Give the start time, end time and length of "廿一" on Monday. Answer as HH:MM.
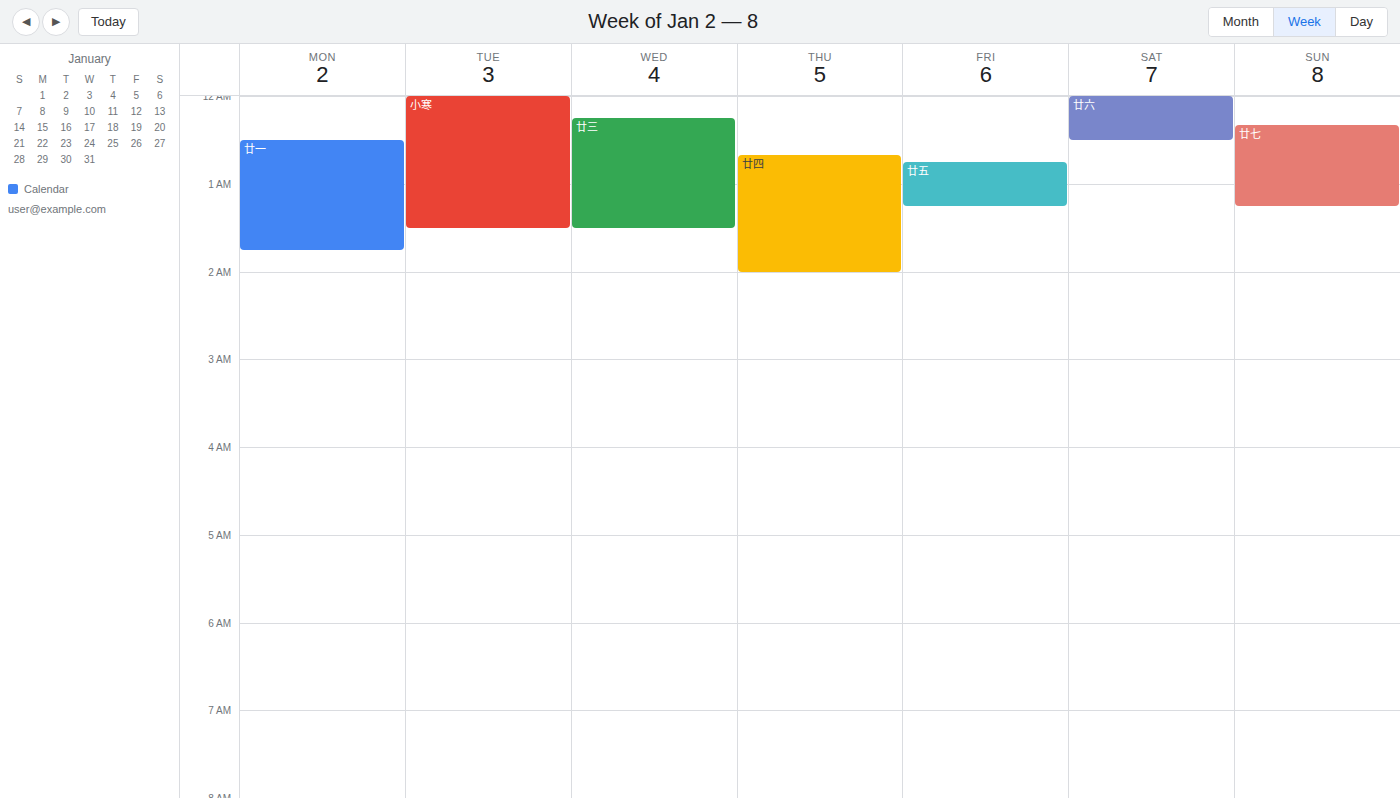
00:30 to 01:45, 1 hour 15 minutes